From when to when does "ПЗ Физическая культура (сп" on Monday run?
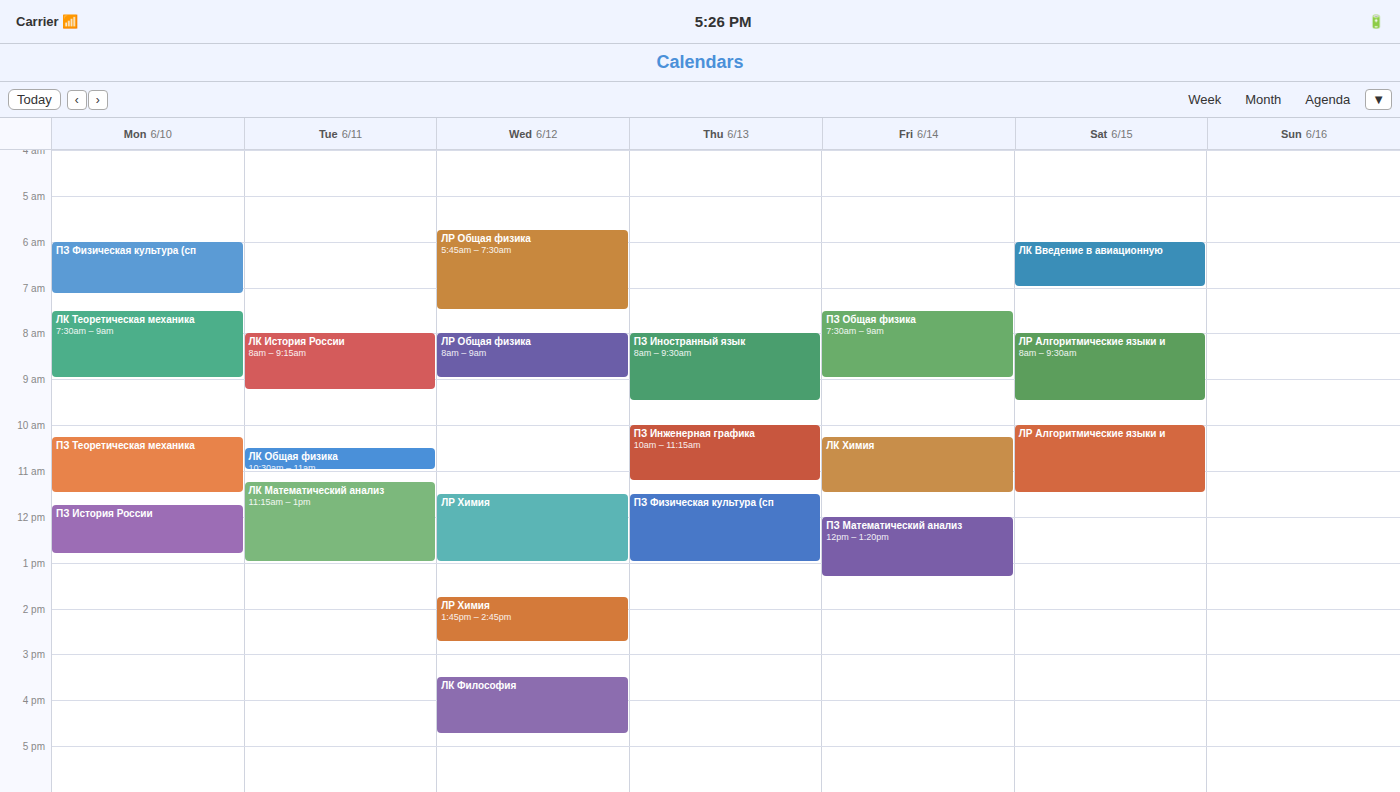
6:00 AM to 7:10 AM